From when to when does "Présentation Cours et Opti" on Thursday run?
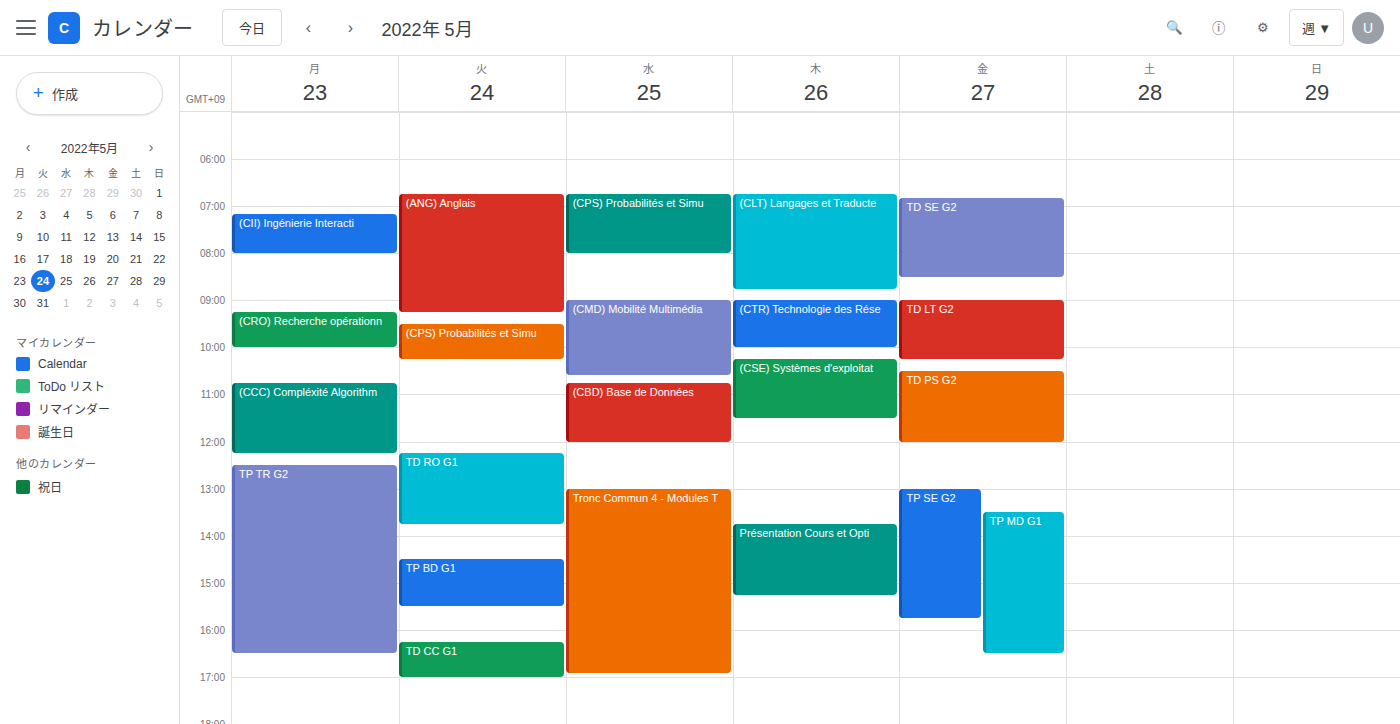
1:45 PM to 3:15 PM